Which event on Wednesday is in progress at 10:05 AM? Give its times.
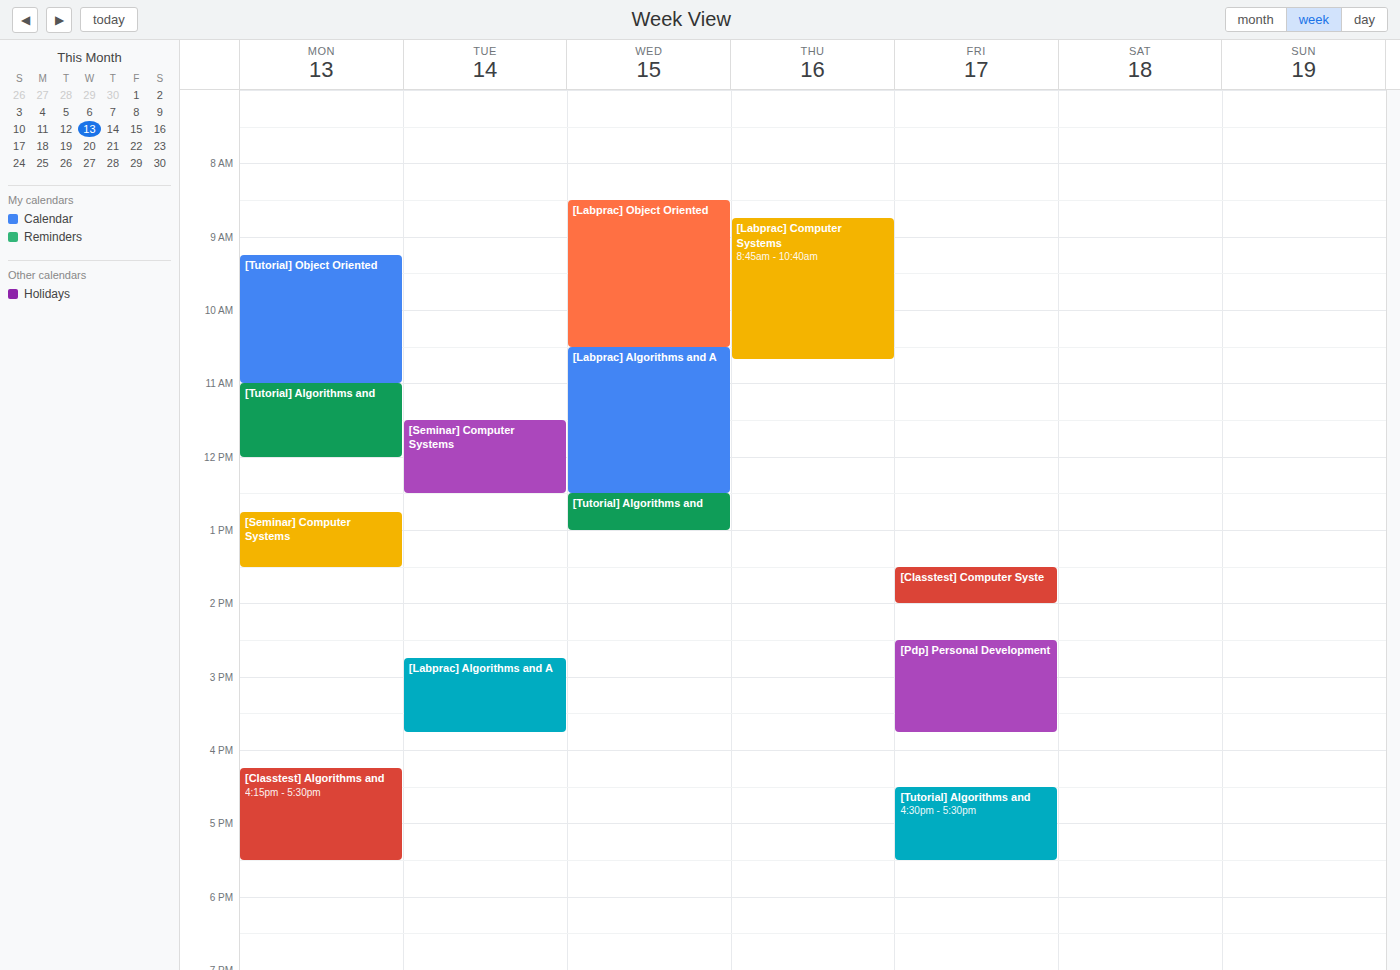
"[Labprac] Object Oriented", 8:30 AM to 10:30 AM